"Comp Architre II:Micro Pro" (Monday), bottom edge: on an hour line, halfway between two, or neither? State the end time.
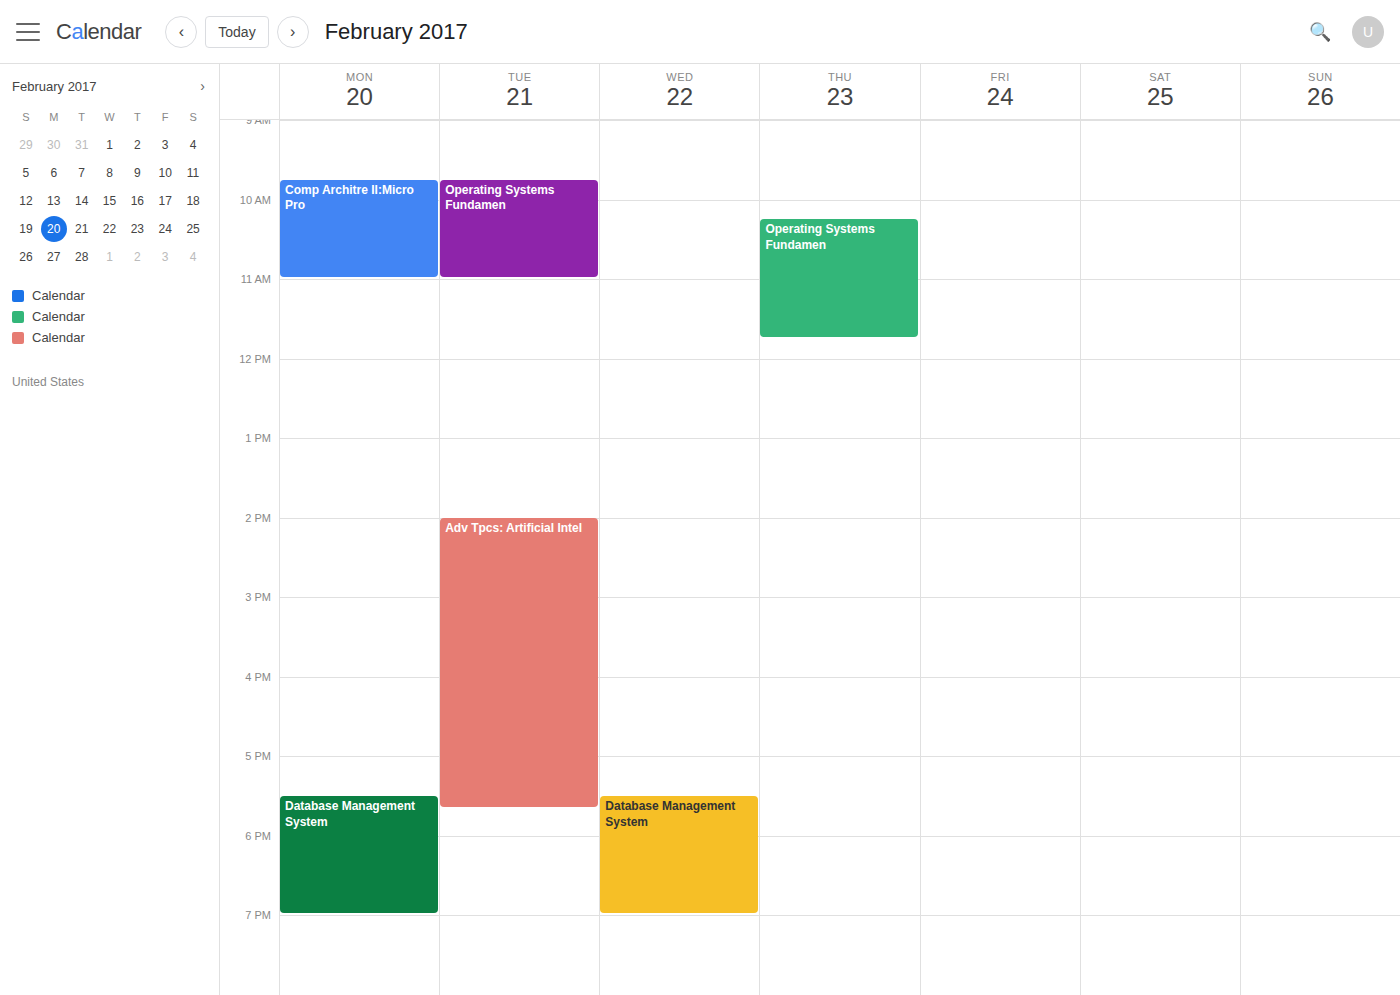
11:00 AM -- exactly on the 11 AM line.